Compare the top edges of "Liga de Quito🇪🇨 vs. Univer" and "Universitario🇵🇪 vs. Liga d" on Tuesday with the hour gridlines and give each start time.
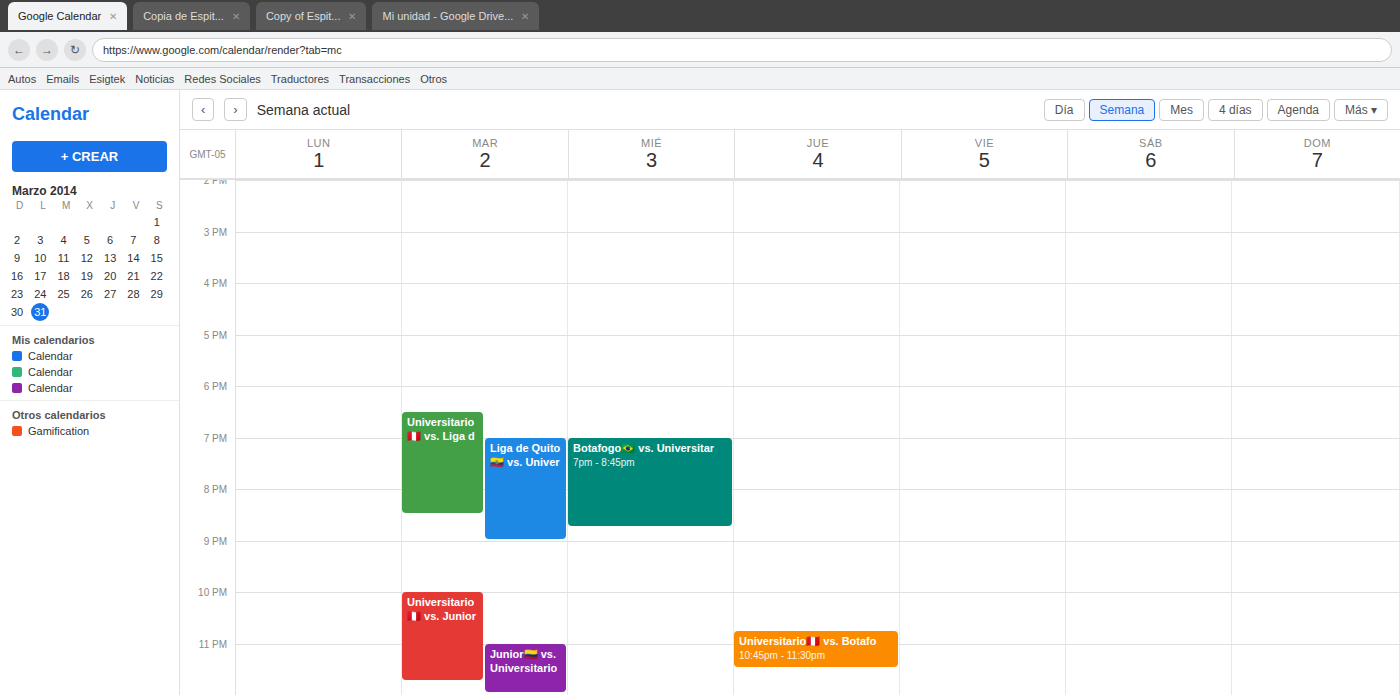
"Liga de Quito🇪🇨 vs. Univer": 7:00 PM, exactly on the 7 PM line. "Universitario🇵🇪 vs. Liga d": 6:30 PM, halfway between the 6 PM and 7 PM lines.